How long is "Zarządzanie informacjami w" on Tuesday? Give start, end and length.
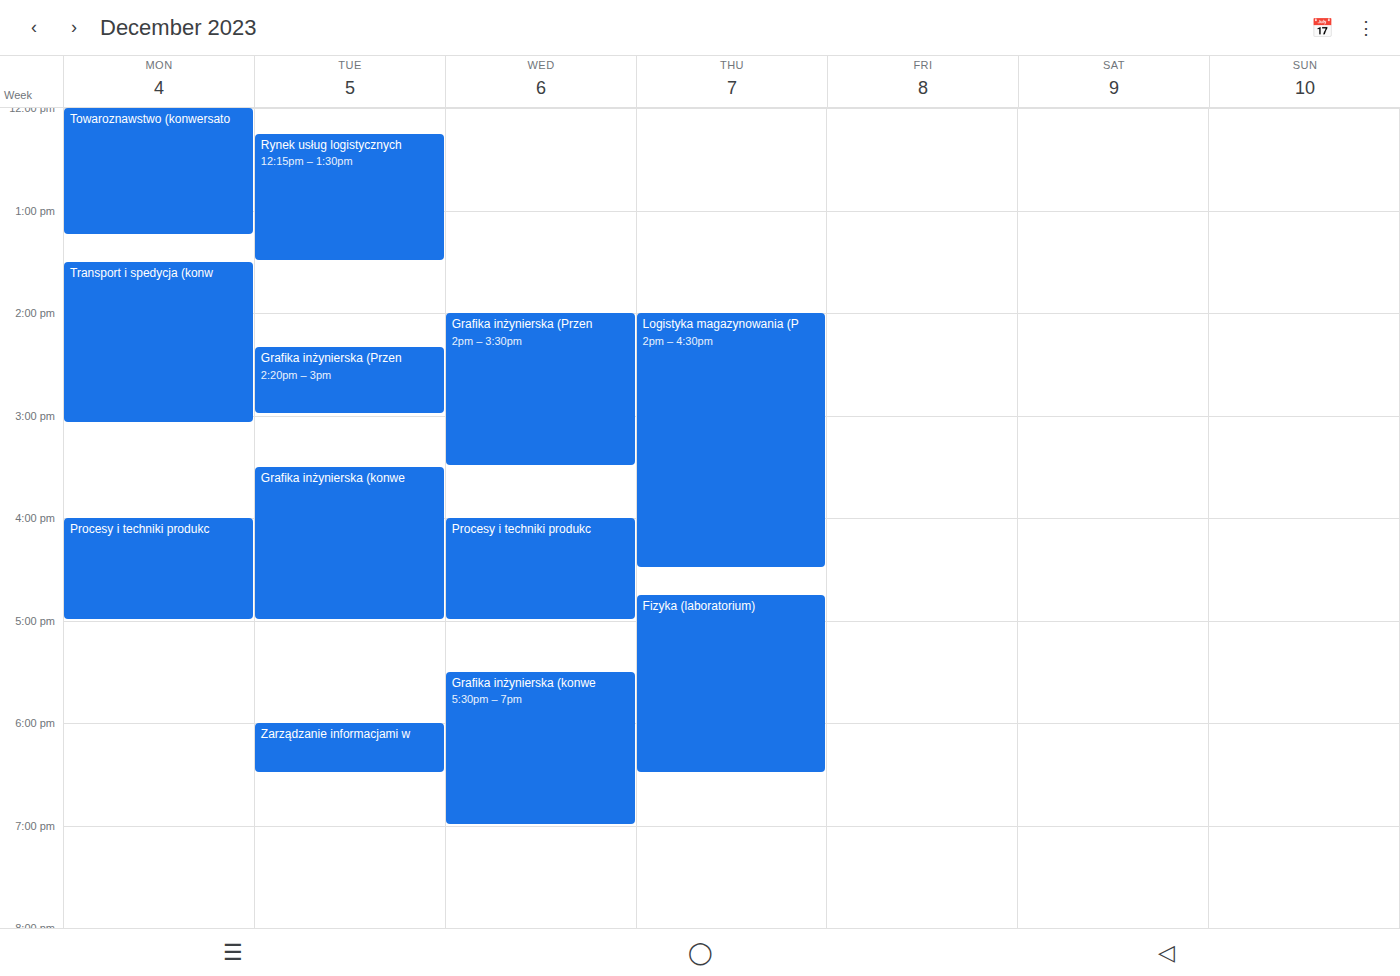
6:00 PM to 6:30 PM, 30 minutes